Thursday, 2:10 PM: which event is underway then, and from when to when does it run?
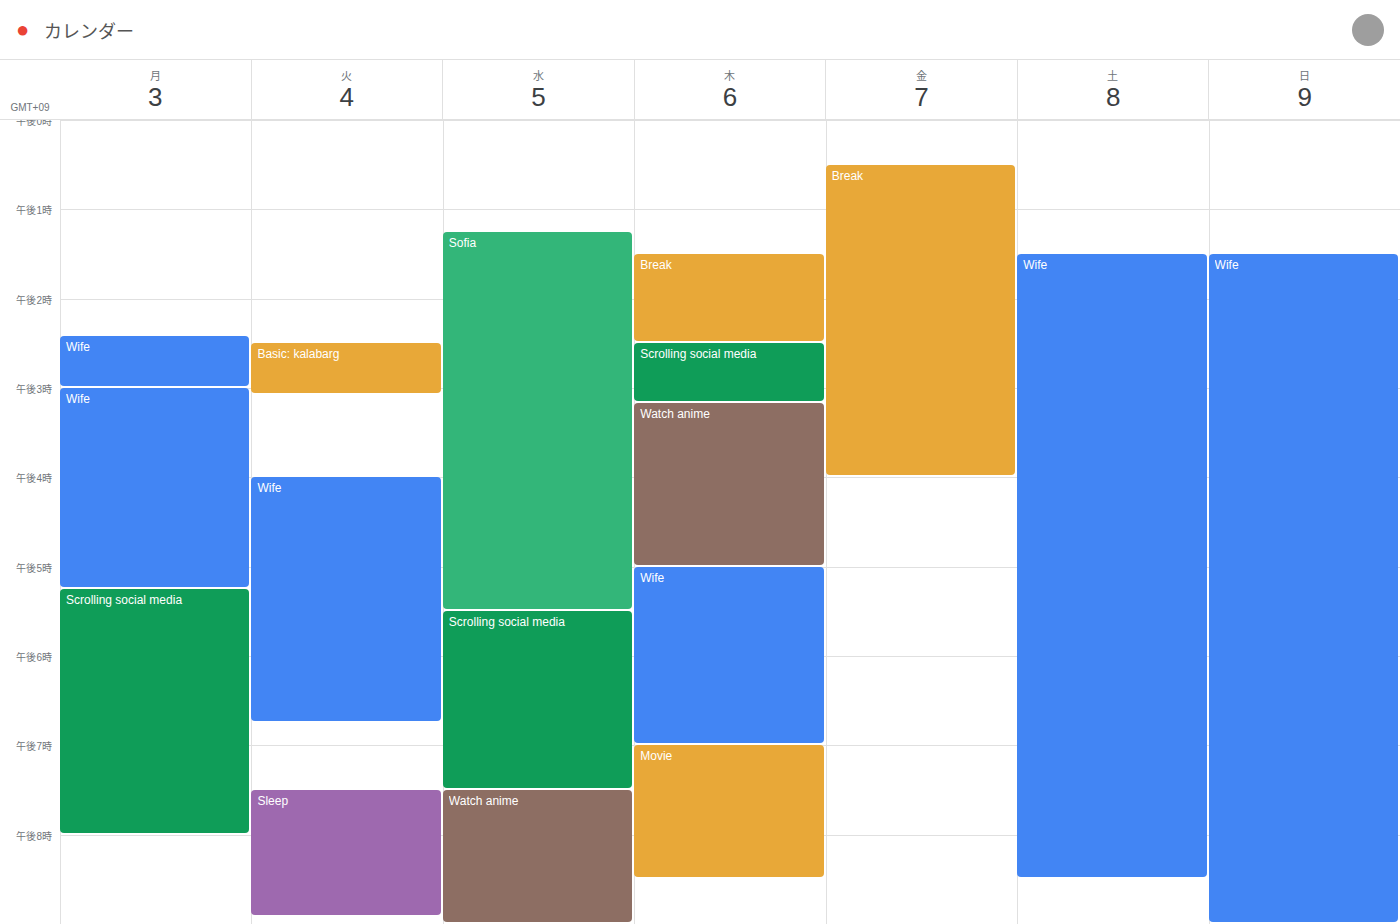
"Break", 1:30 PM to 2:30 PM